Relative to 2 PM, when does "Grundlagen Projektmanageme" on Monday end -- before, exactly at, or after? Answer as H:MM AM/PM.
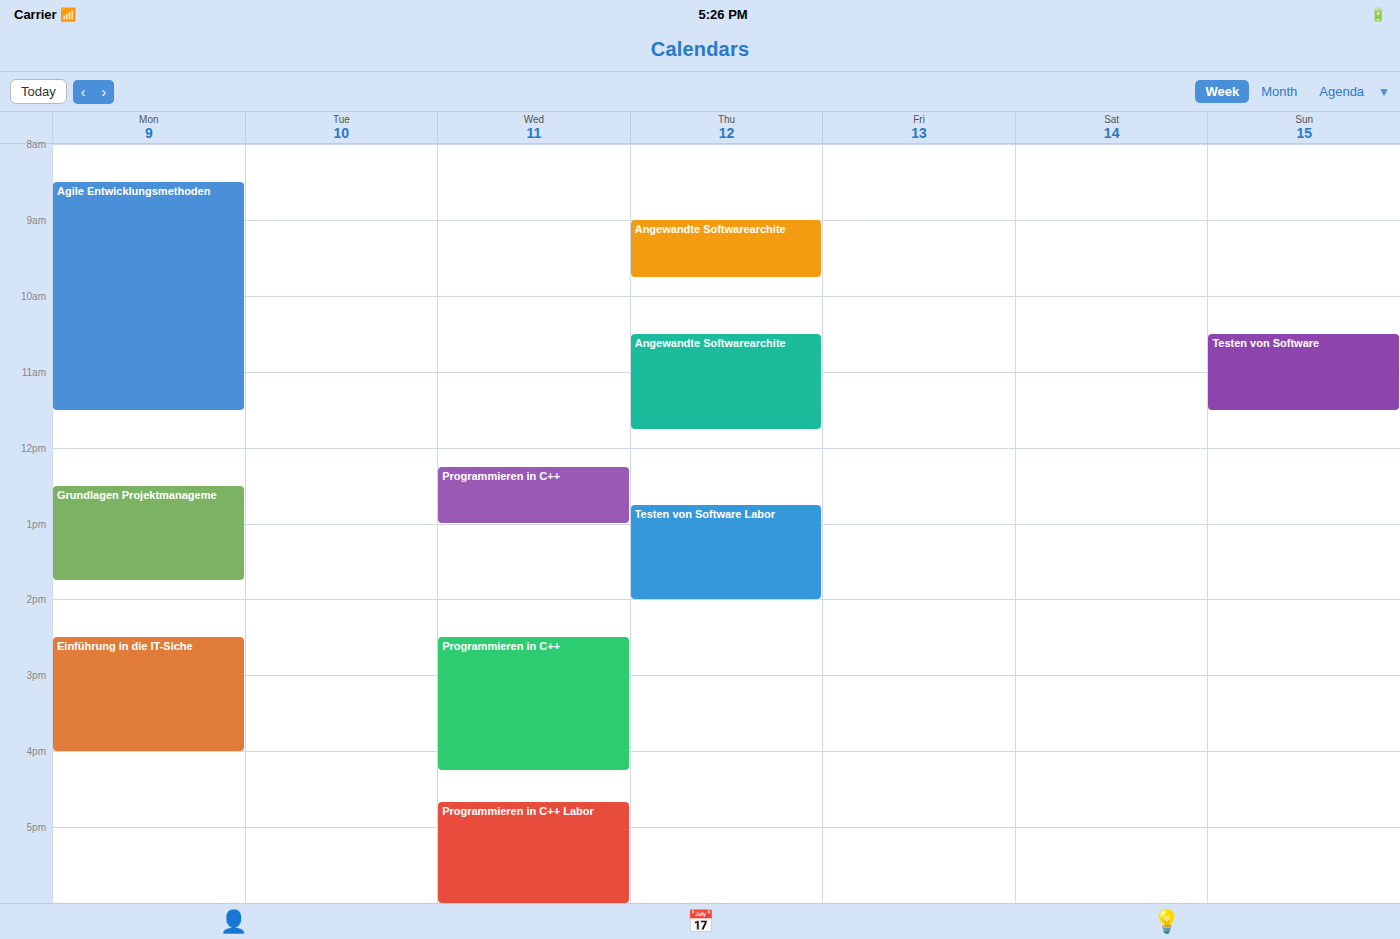
1:45 PM -- before 2 PM, 15 minutes above the 2 PM line.